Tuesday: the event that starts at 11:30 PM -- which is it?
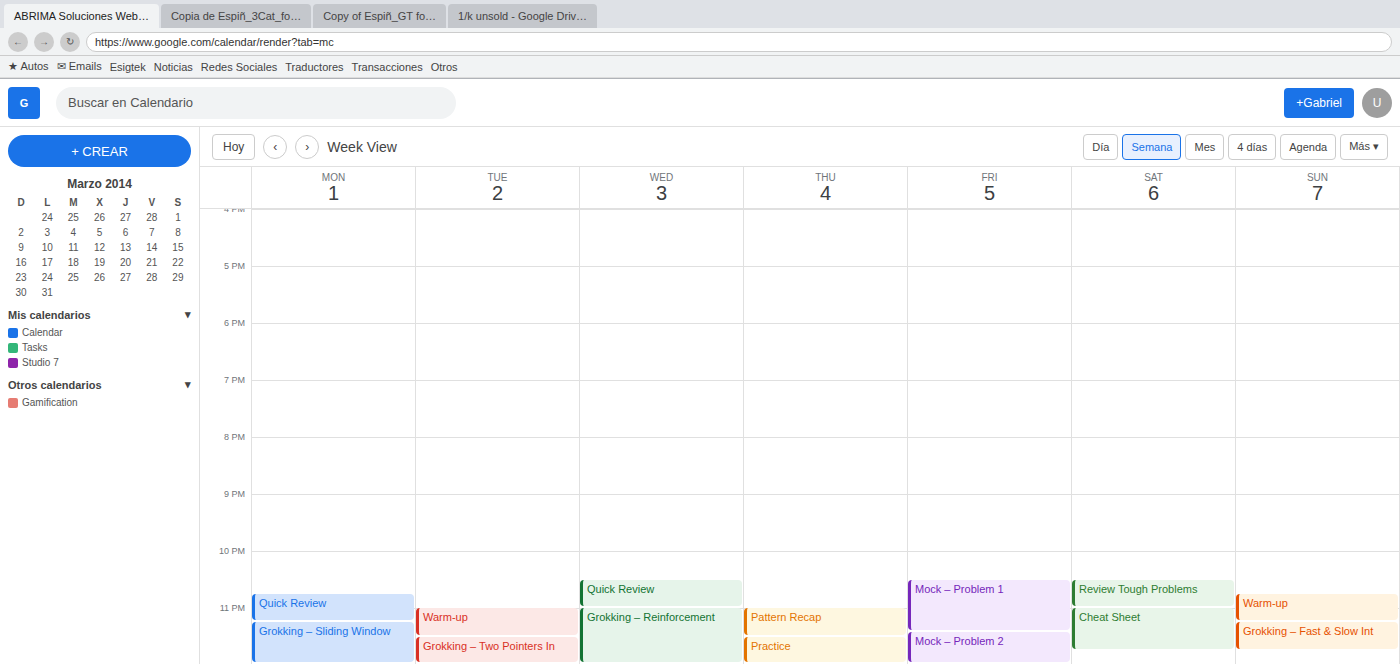
"Grokking – Two Pointers In"